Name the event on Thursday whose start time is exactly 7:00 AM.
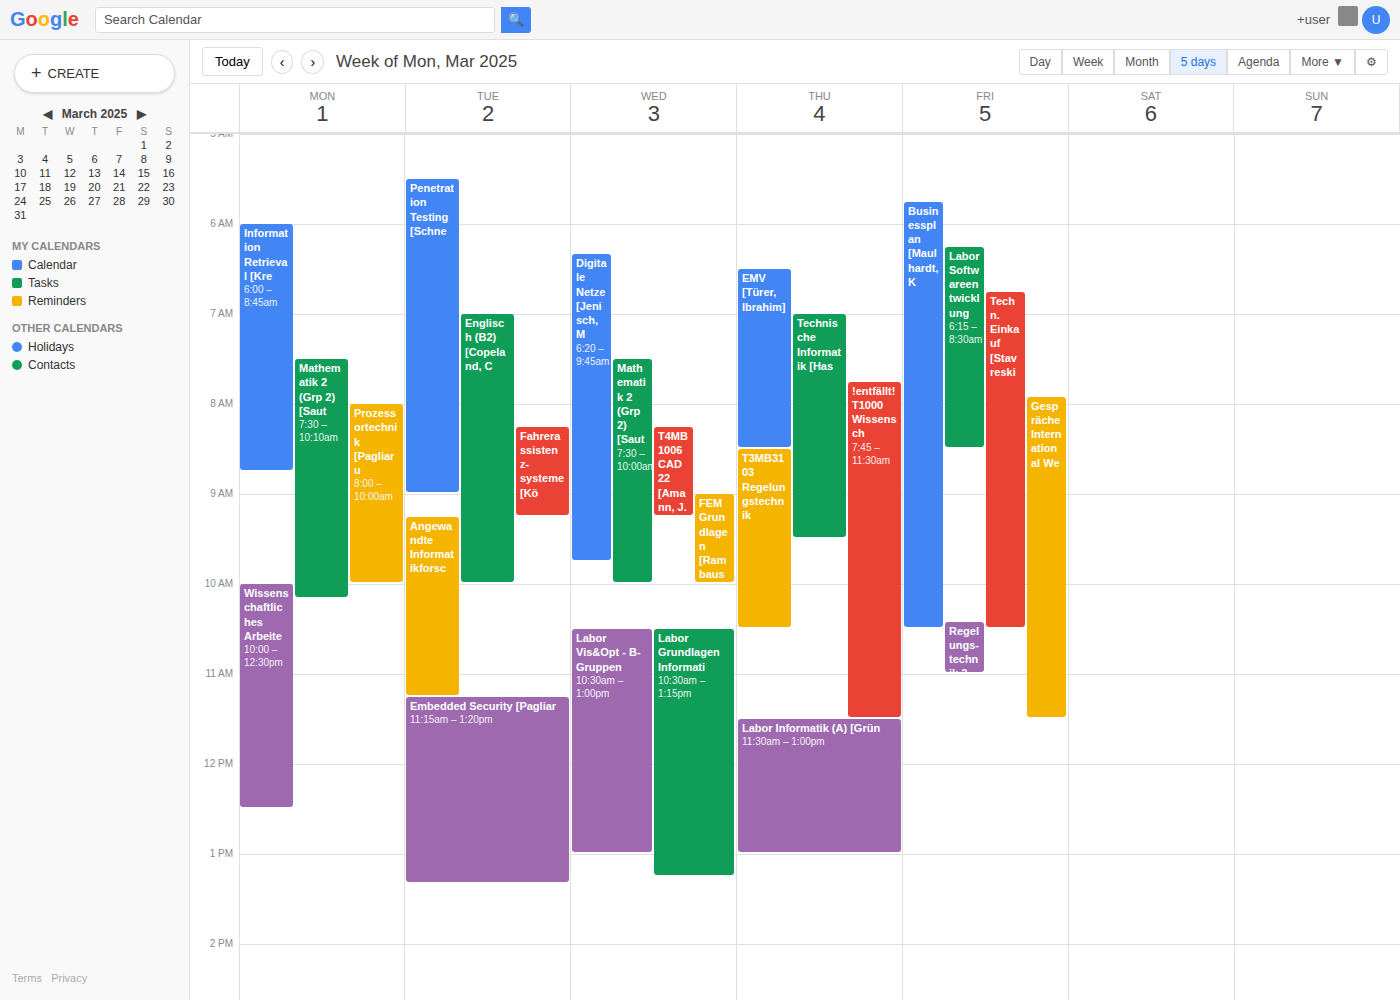
"Technische Informatik [Has"